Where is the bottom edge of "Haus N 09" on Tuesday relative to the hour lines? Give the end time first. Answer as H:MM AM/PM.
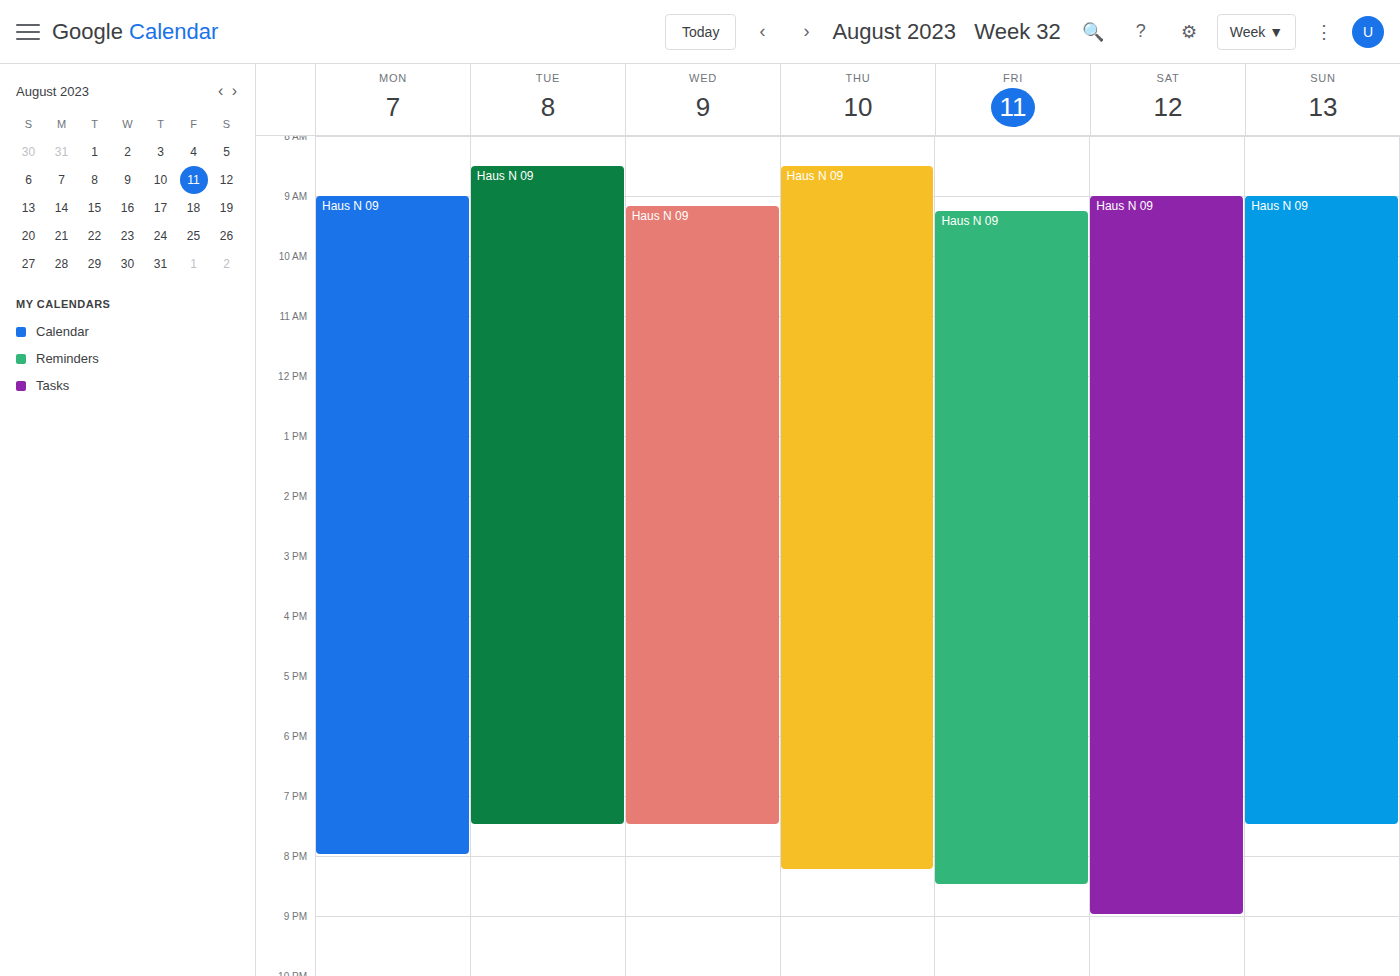
7:30 PM -- halfway between the 7 PM and 8 PM lines.